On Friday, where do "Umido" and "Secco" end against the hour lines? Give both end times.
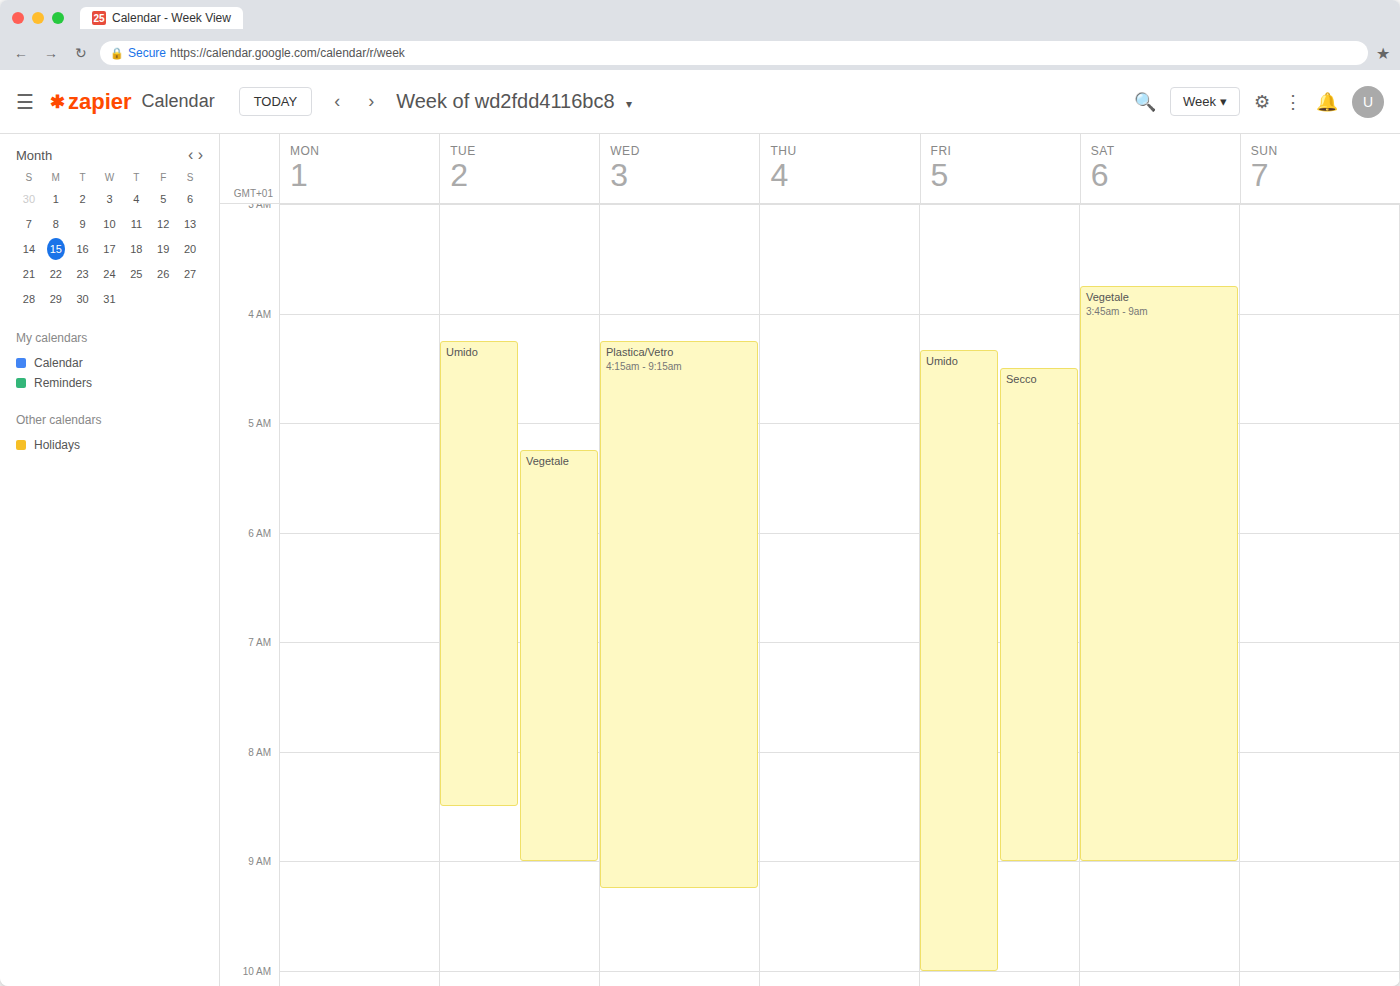
"Umido": 10:00 AM, exactly on the 10 AM line. "Secco": 9:00 AM, exactly on the 9 AM line.